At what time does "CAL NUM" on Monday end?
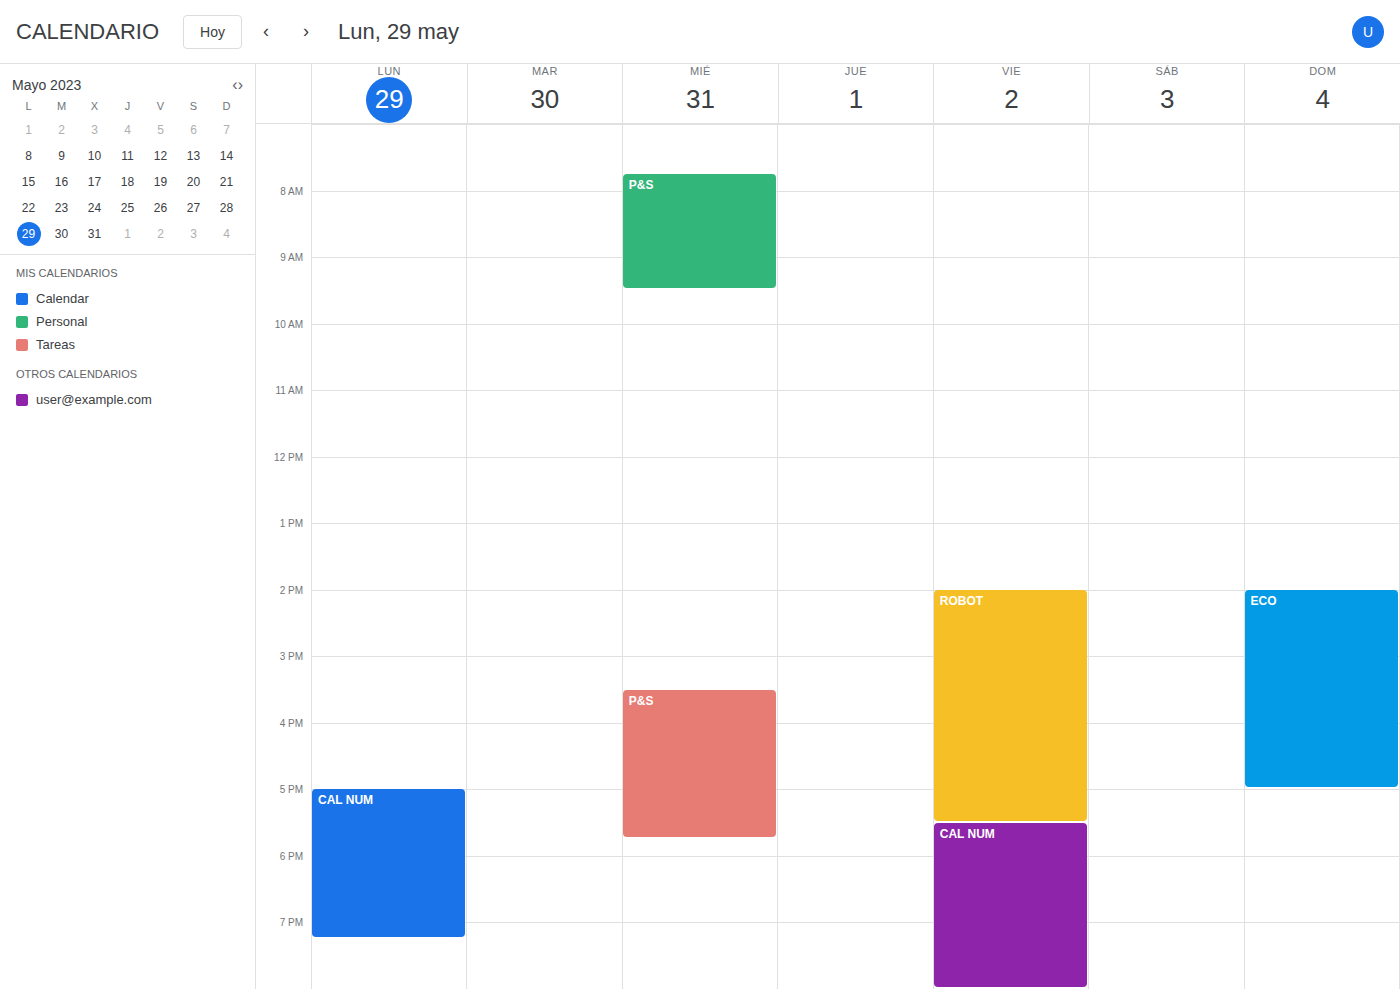
7:15 PM